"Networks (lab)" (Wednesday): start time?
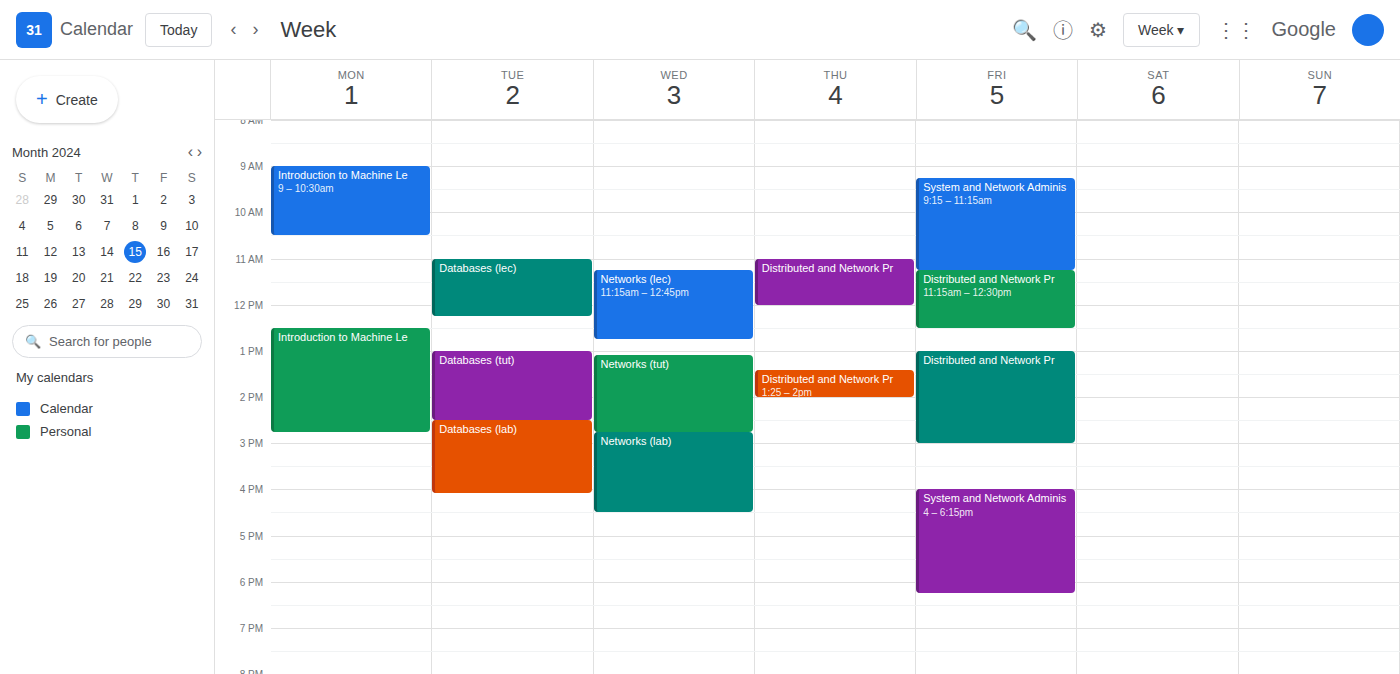
2:45 PM